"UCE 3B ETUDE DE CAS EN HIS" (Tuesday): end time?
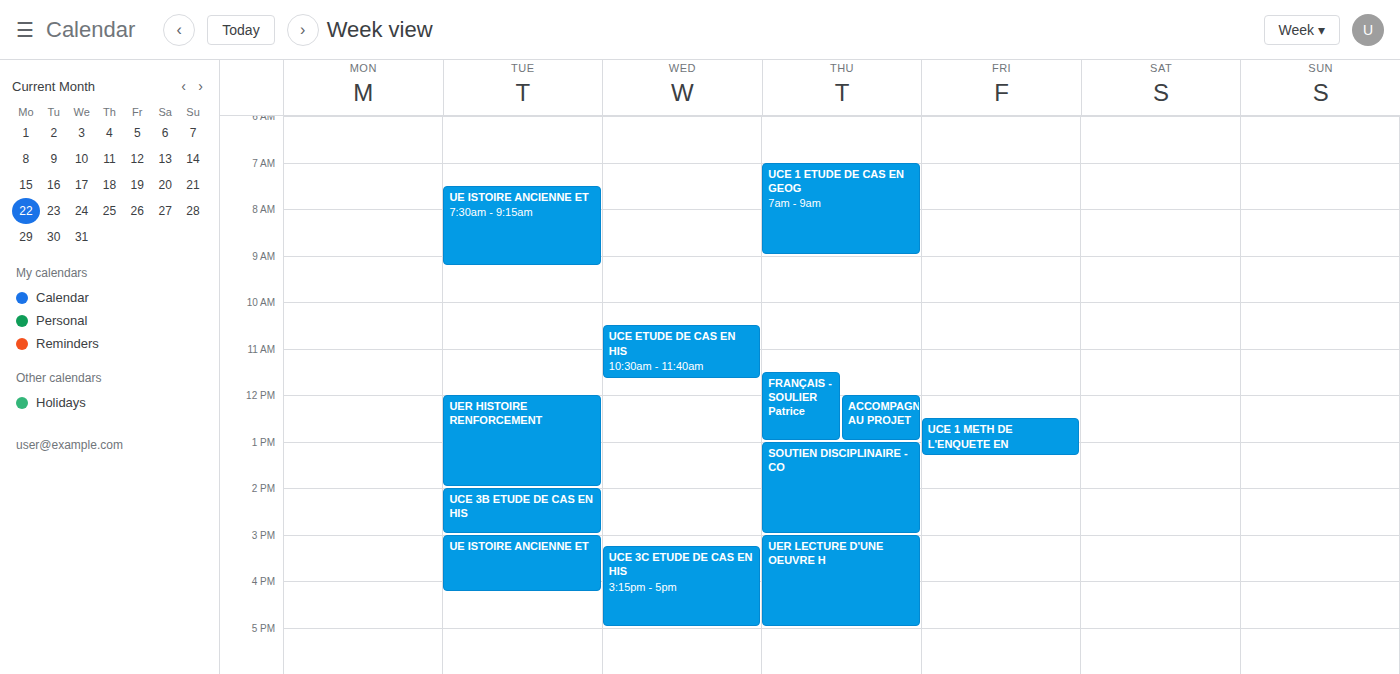
3:00 PM